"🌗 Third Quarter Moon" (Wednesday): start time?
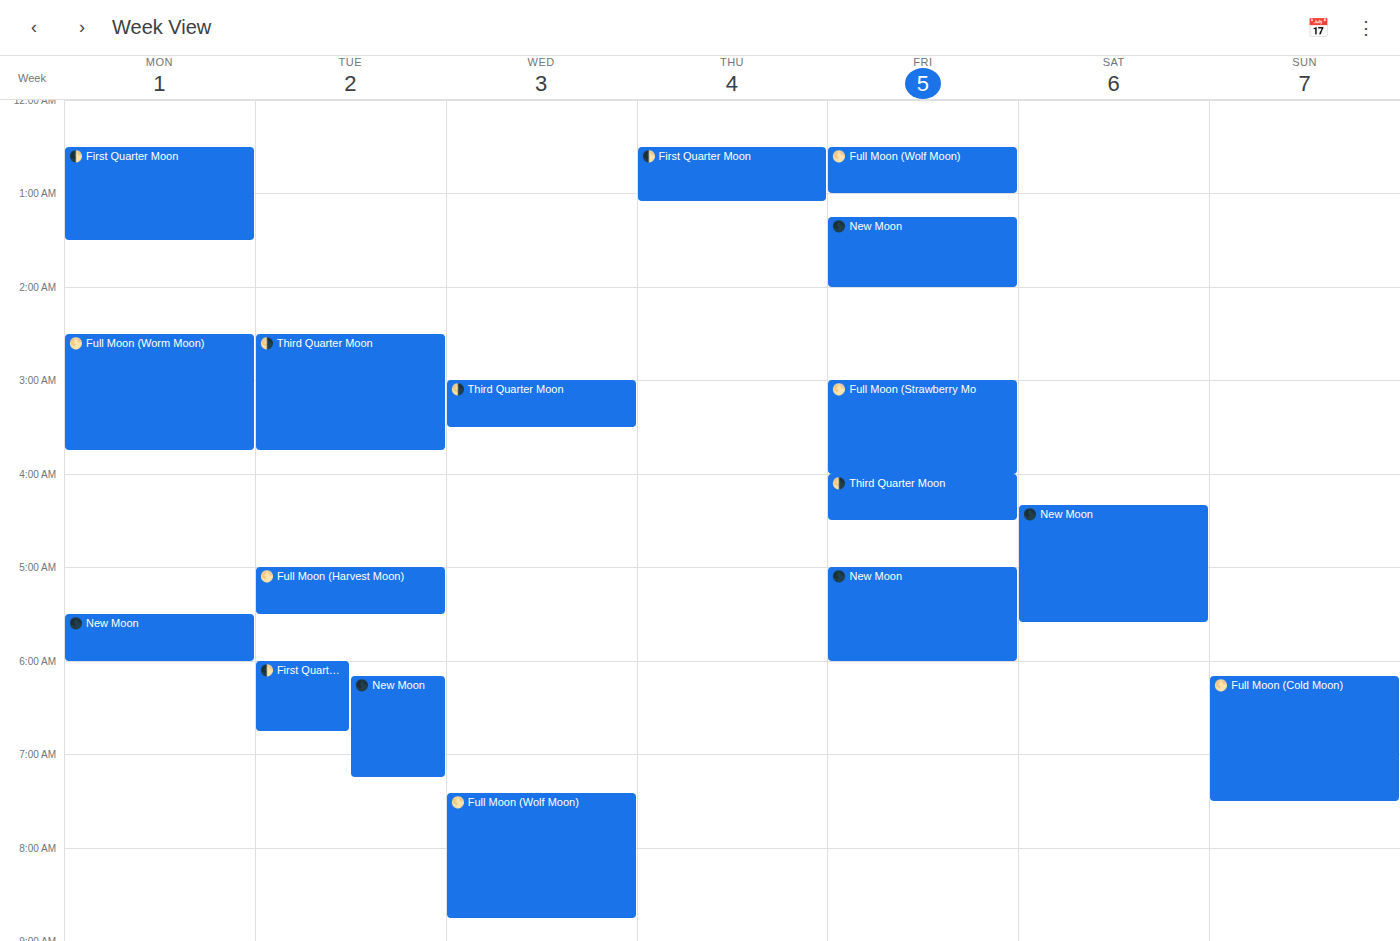
03:00